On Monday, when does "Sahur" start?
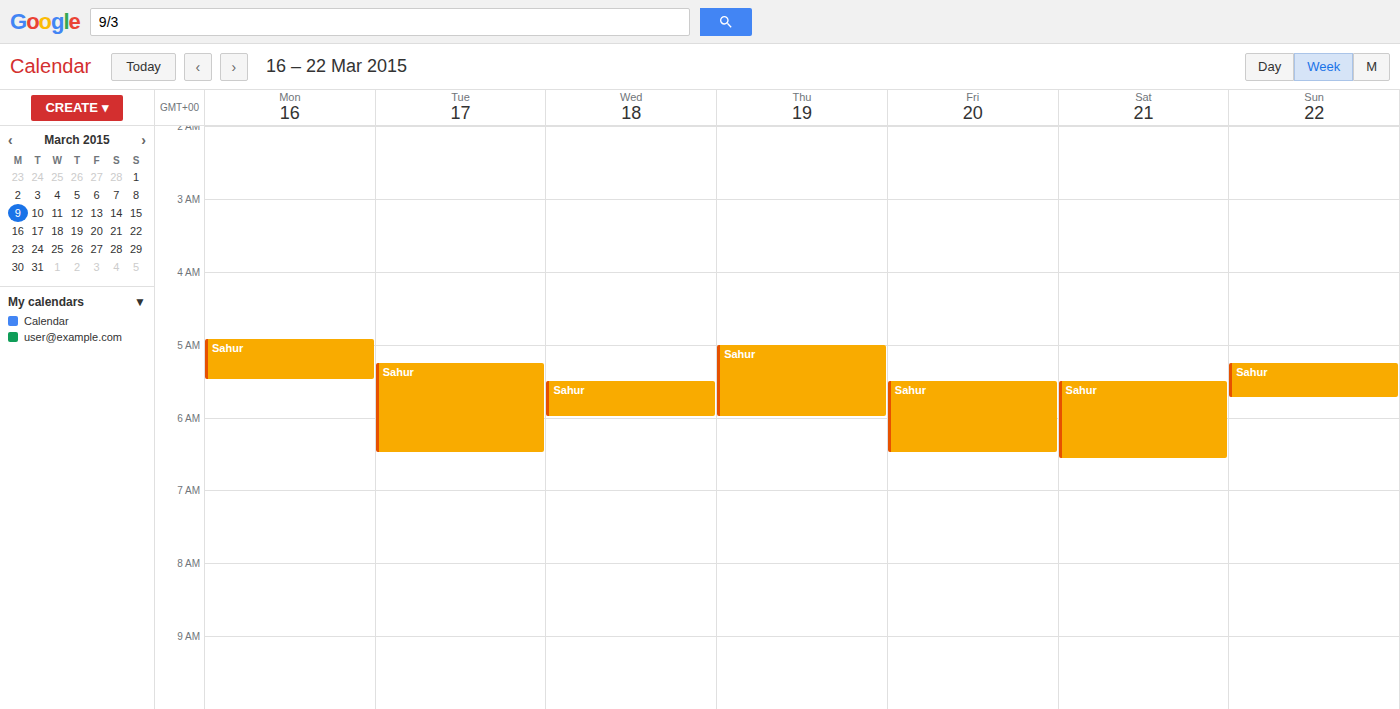
04:55